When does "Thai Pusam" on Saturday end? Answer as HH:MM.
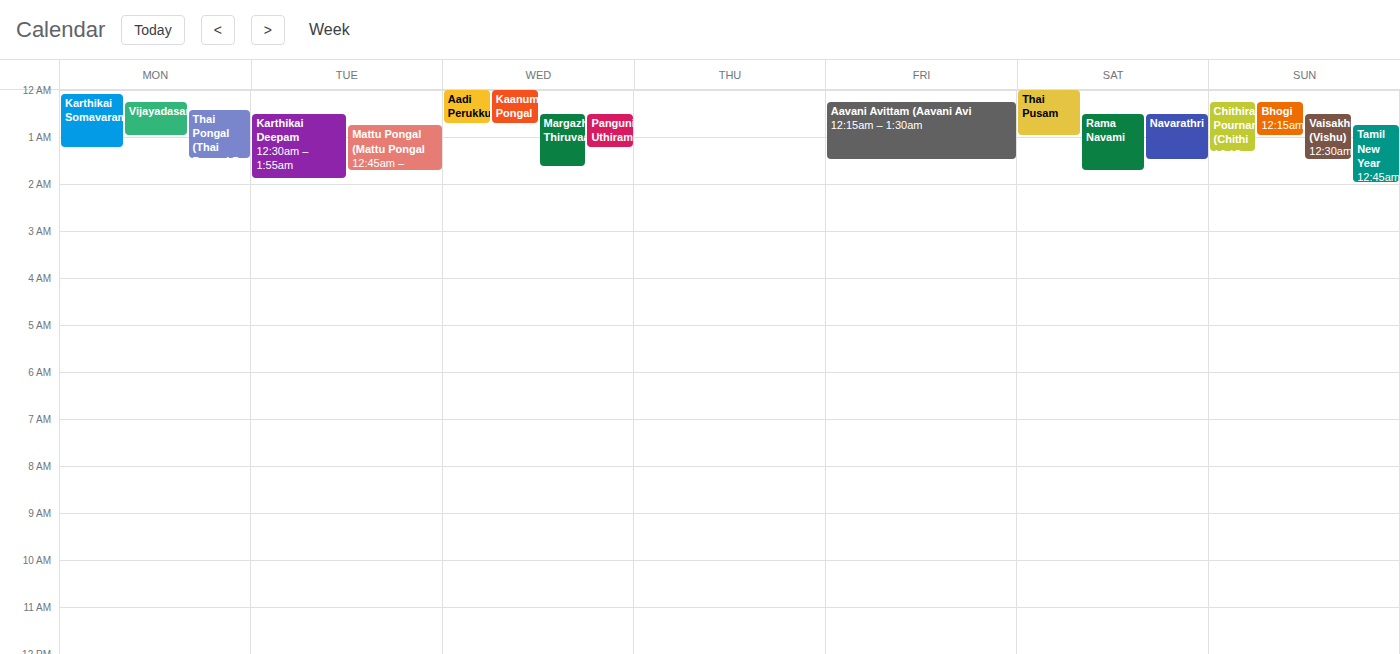
01:00